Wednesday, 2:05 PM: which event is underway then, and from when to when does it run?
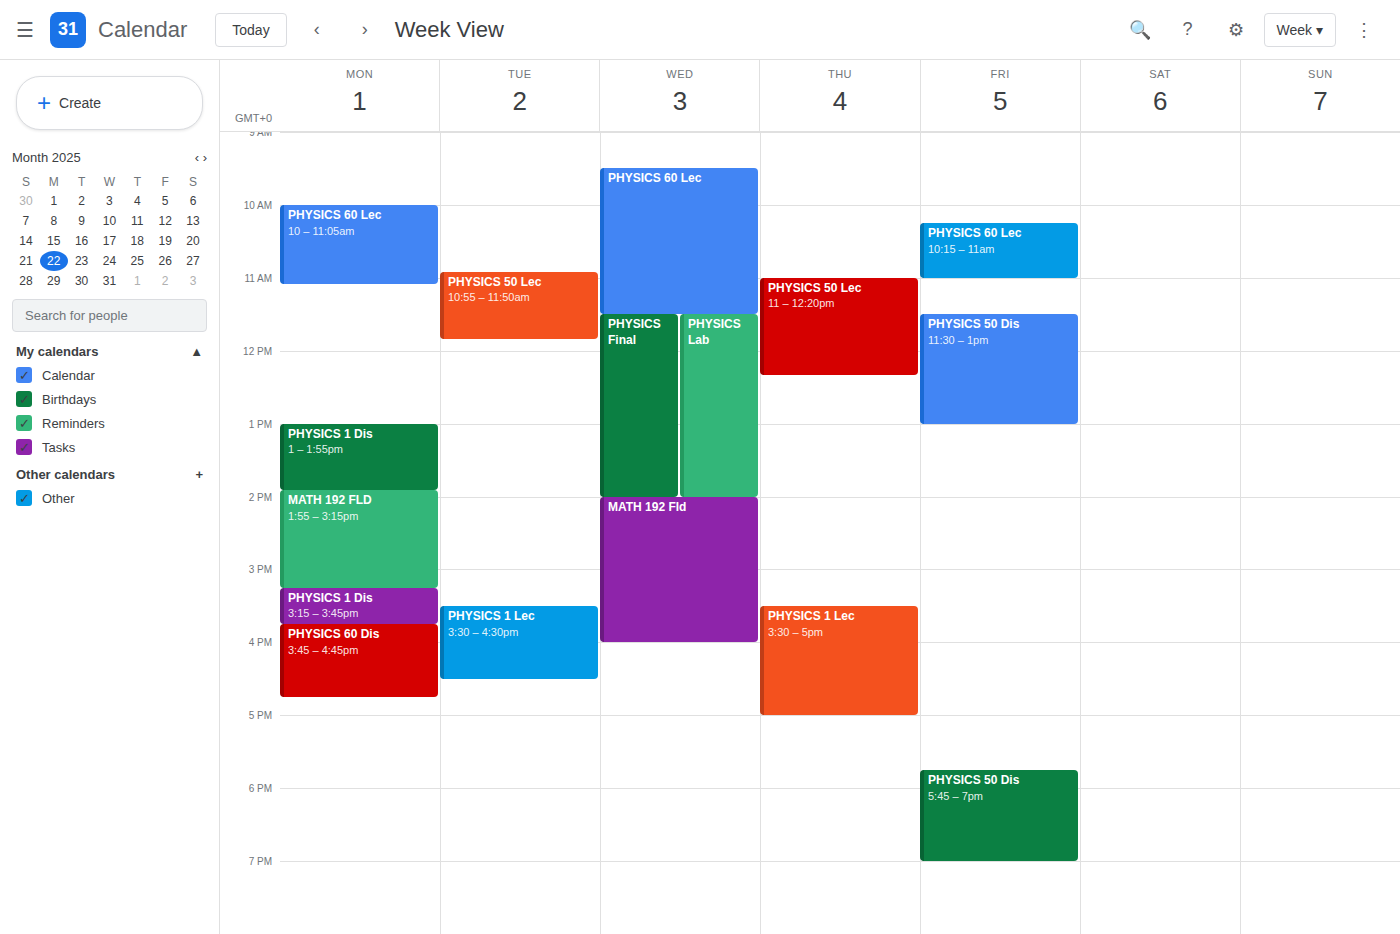
"MATH 192 Fld", 2:00 PM to 4:00 PM